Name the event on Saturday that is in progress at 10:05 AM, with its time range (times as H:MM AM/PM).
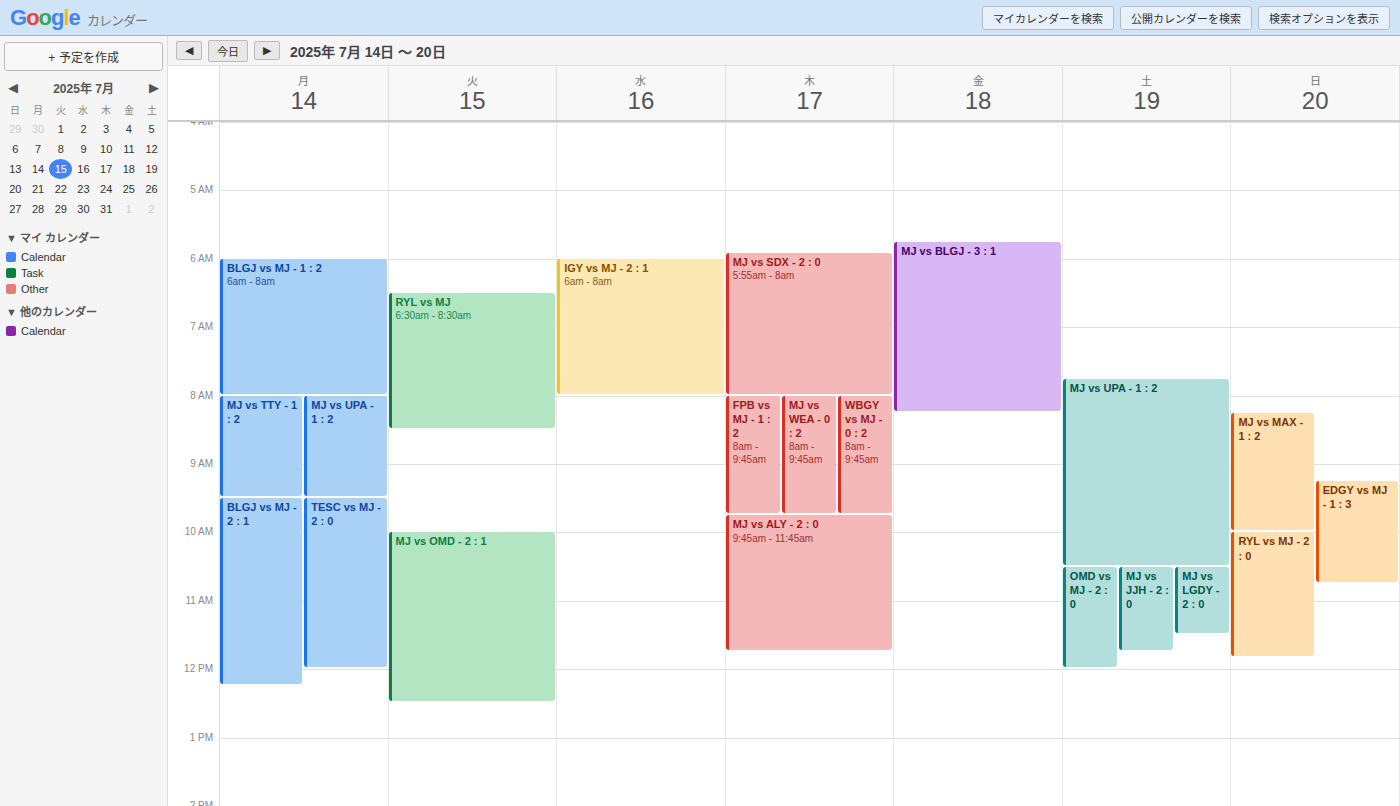
"MJ vs UPA - 1 : 2", 7:45 AM to 10:30 AM